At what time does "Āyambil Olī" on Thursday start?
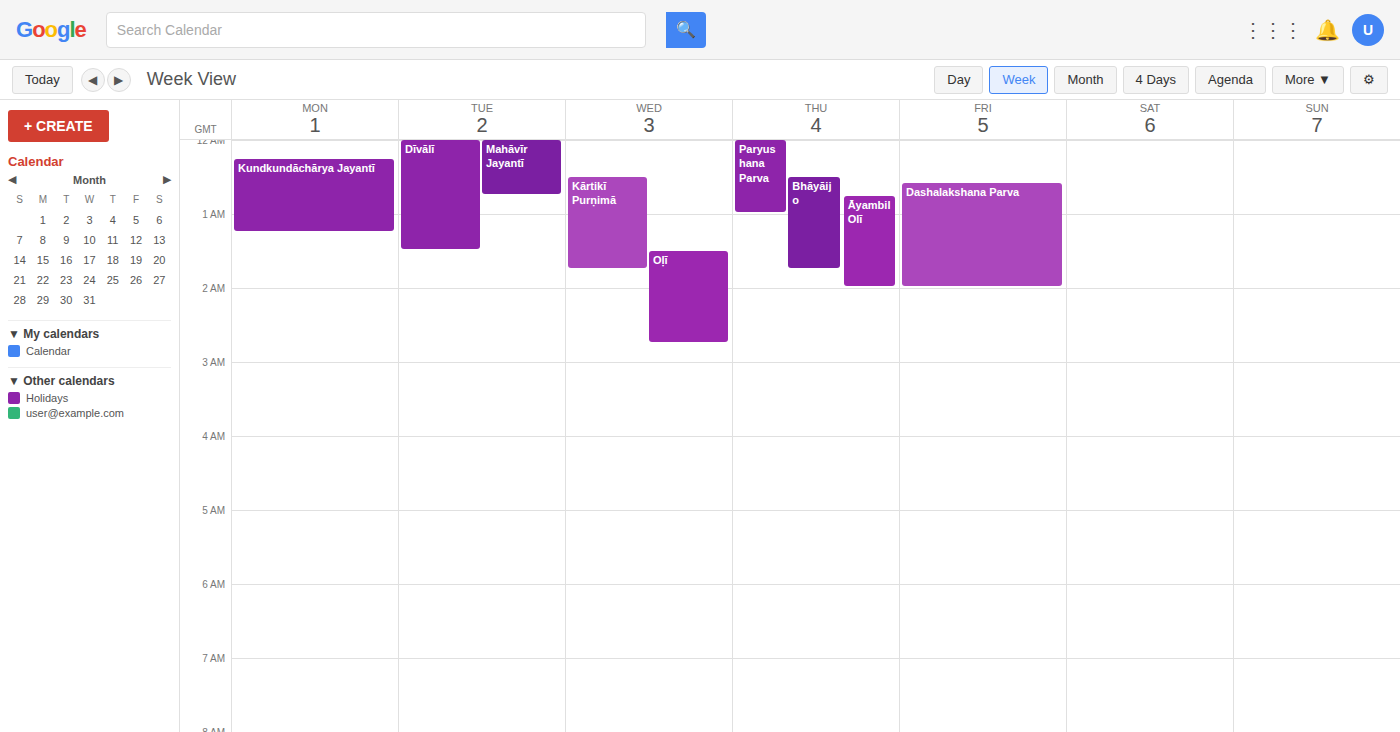
12:45 AM